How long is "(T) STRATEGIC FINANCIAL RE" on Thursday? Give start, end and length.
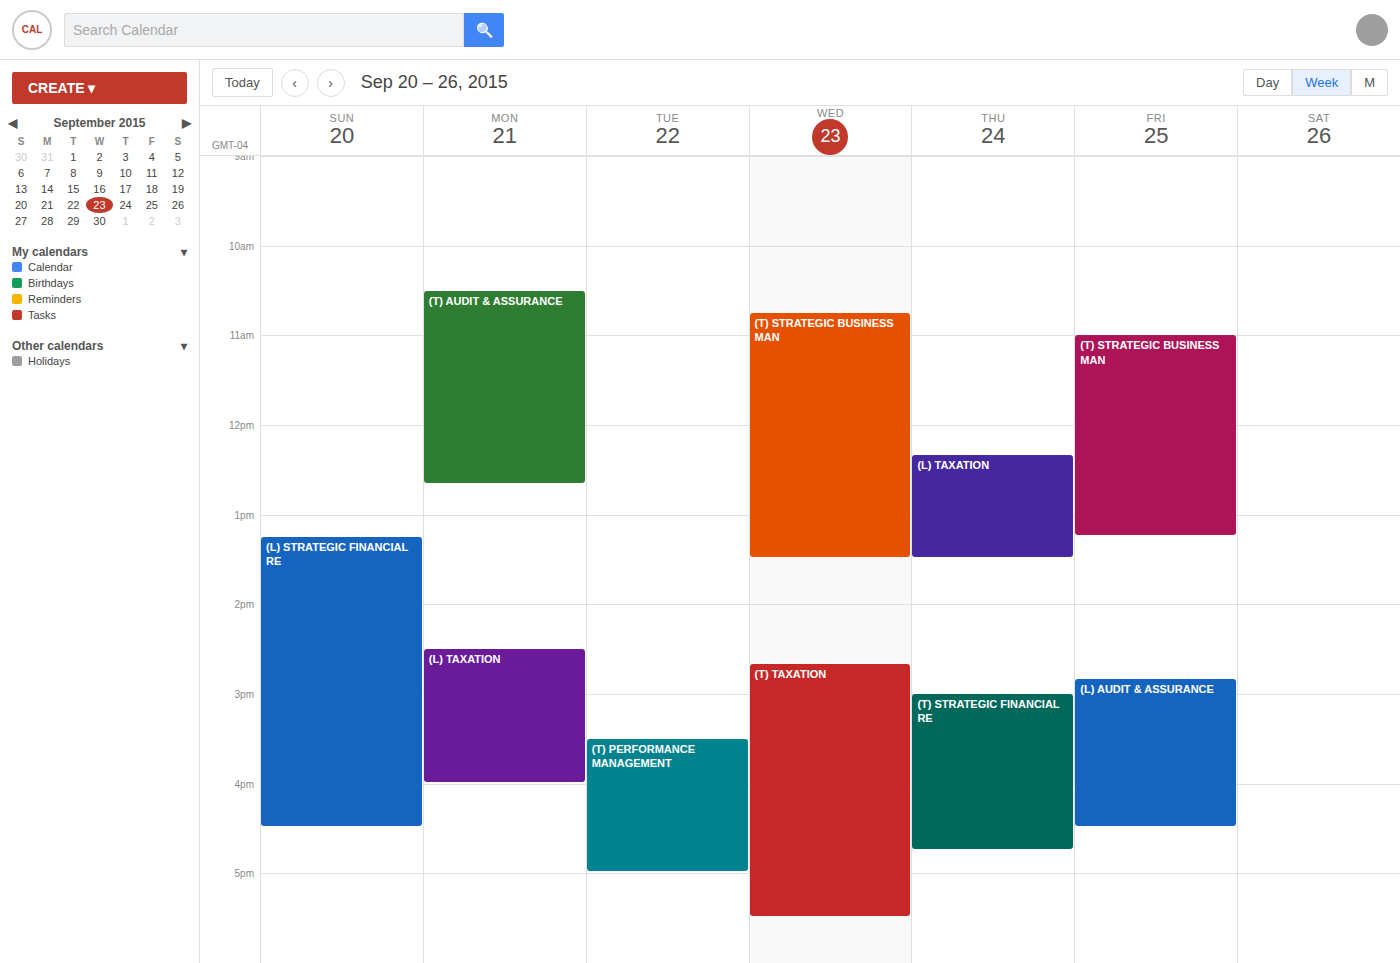
3:00 PM to 4:45 PM, 1 hour 45 minutes